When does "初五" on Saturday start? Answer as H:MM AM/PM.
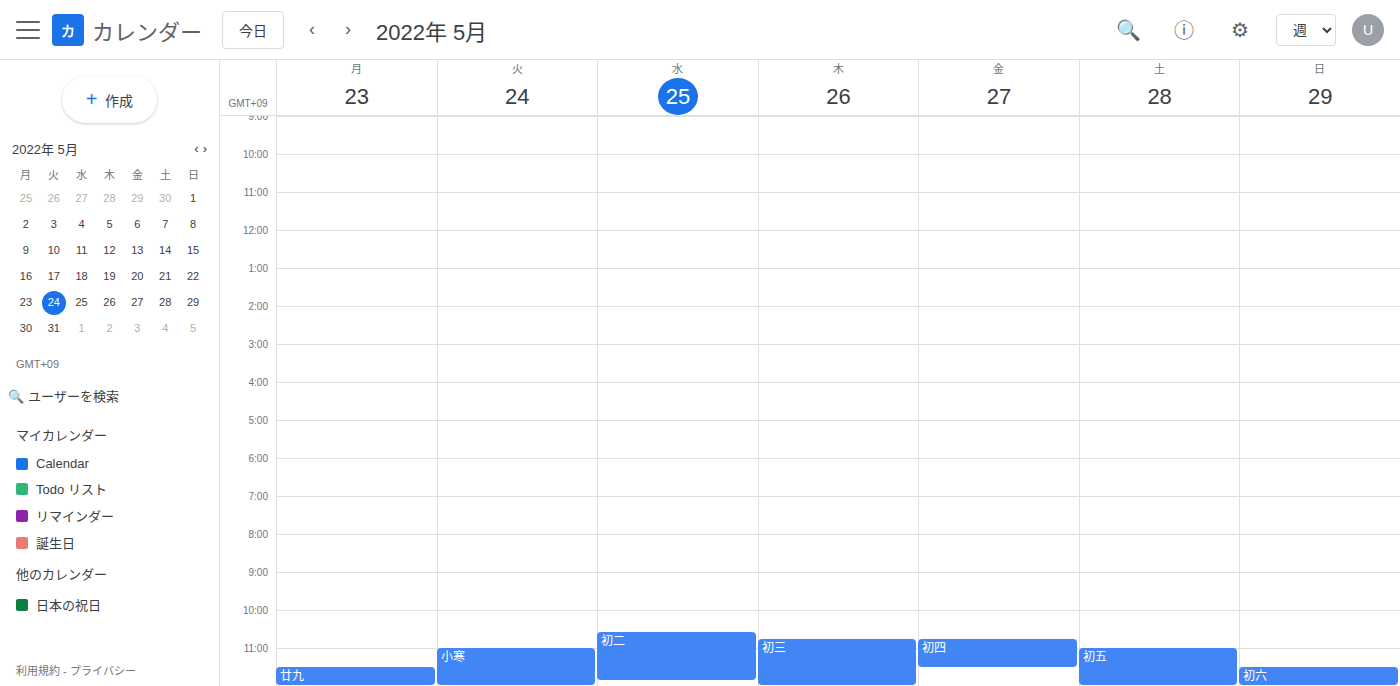
11:00 PM